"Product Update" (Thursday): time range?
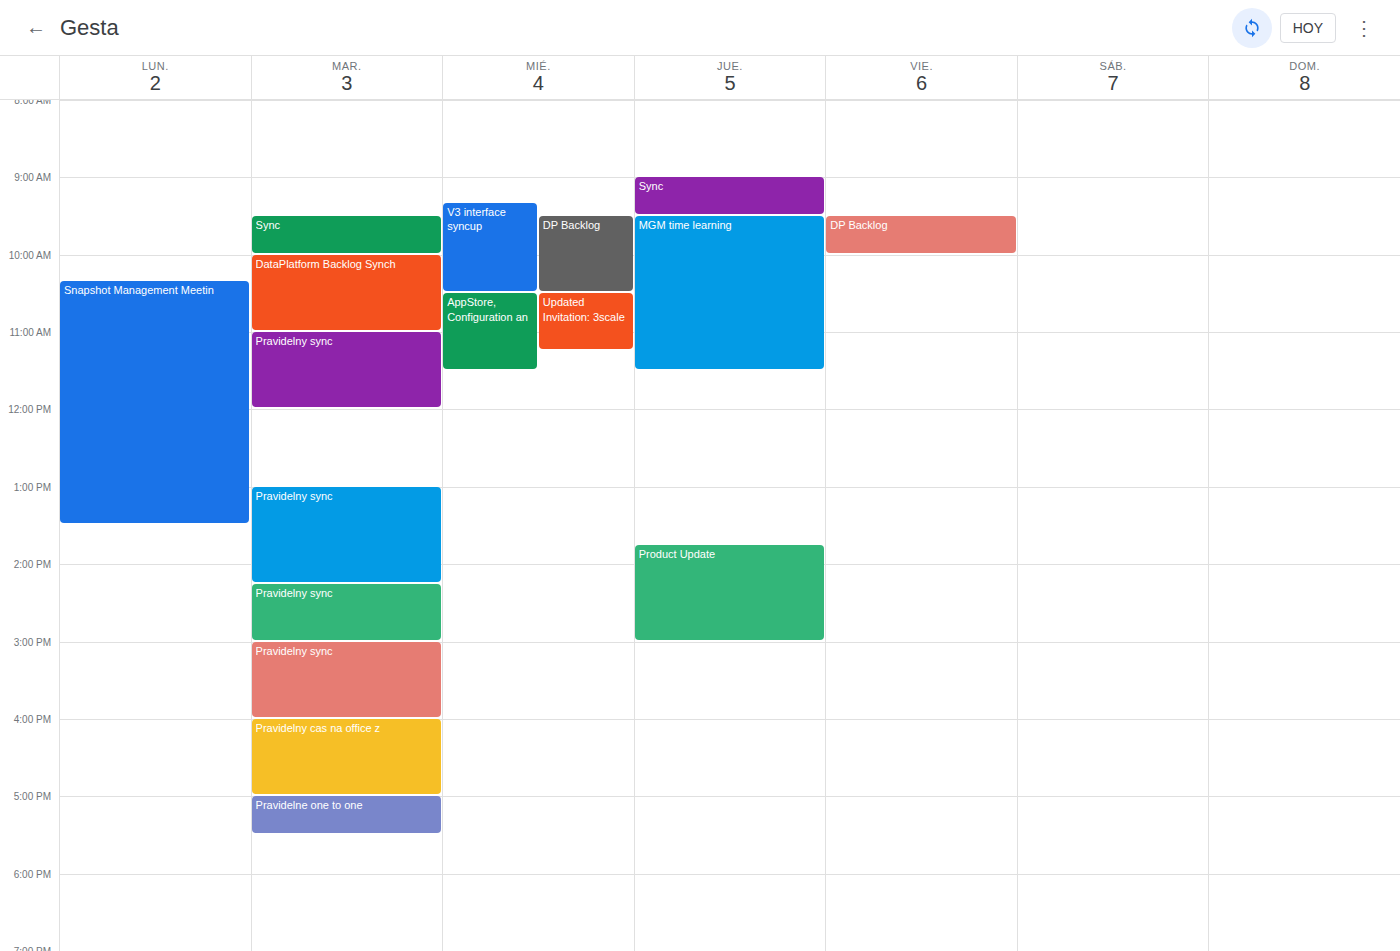
1:45 PM to 3:00 PM